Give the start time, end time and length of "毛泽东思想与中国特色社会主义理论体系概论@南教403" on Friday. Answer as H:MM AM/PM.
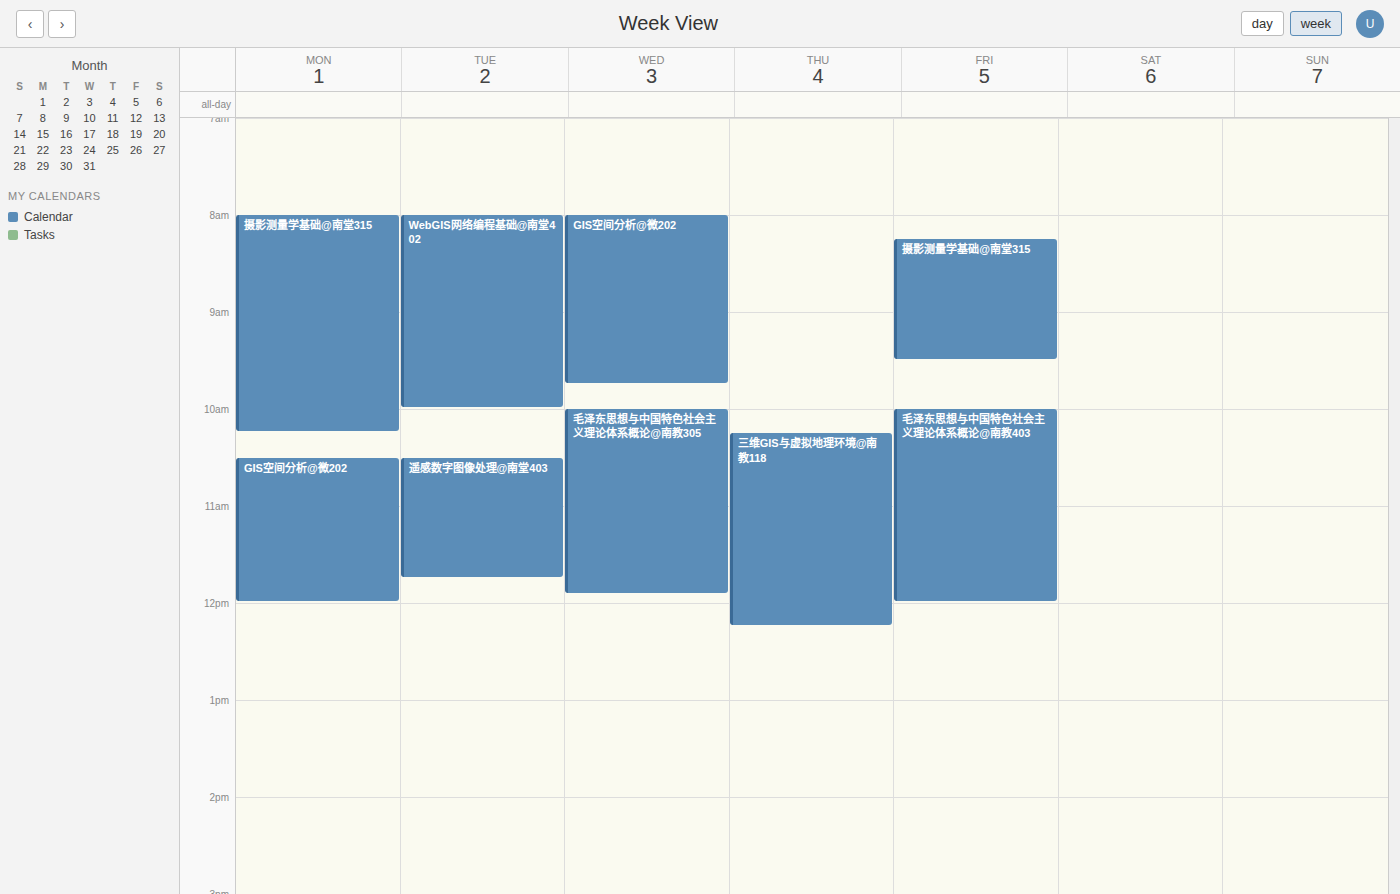
10:00 AM to 12:00 PM, 2 hours